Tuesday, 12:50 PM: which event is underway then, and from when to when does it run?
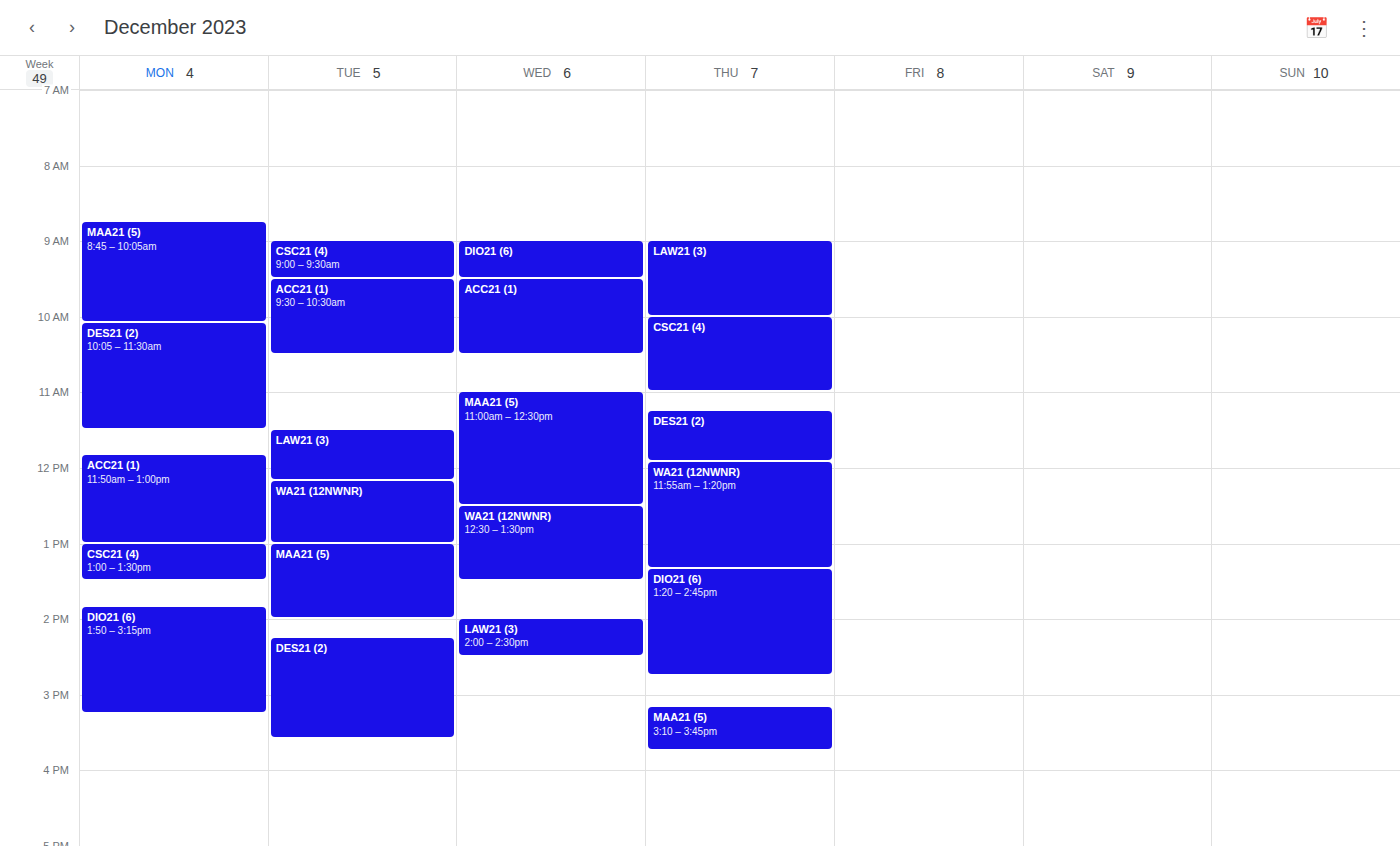
"WA21 (12NWNR)", 12:10 PM to 1:00 PM